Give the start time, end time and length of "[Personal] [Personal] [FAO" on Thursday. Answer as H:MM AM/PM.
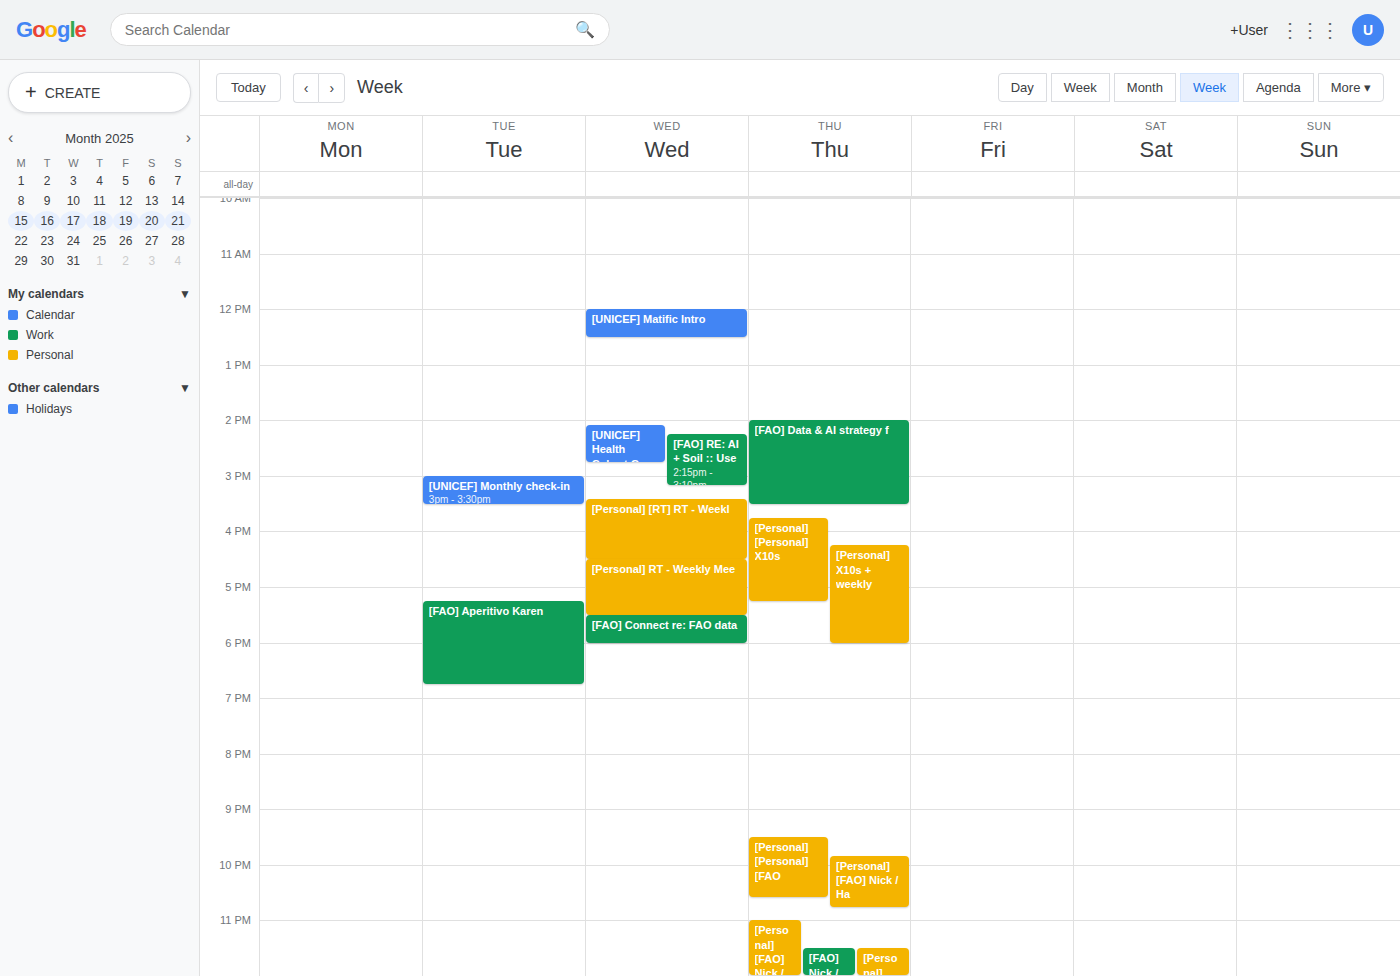
9:30 PM to 10:35 PM, 1 hour 5 minutes